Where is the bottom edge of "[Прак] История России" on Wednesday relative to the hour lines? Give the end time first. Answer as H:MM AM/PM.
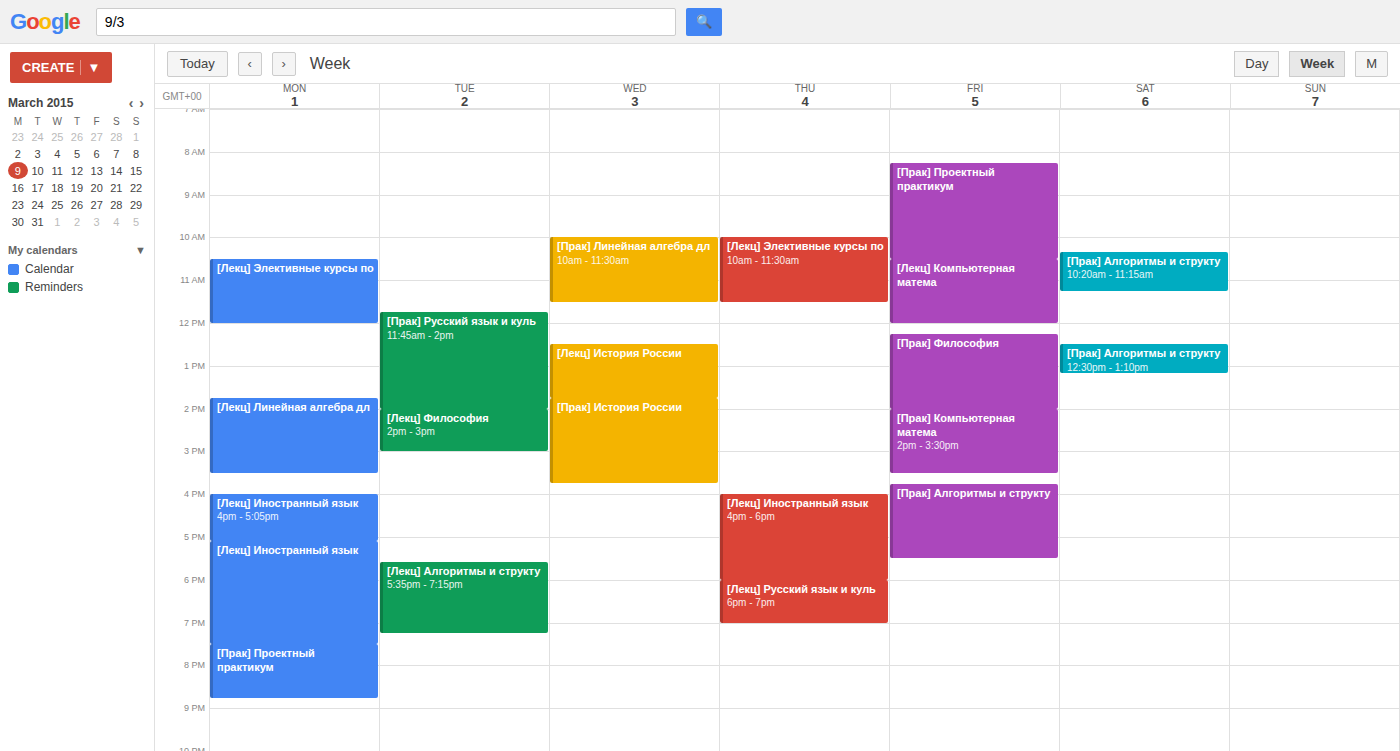
3:45 PM -- neither: three quarters of the way from the 3 PM line to the 4 PM line.